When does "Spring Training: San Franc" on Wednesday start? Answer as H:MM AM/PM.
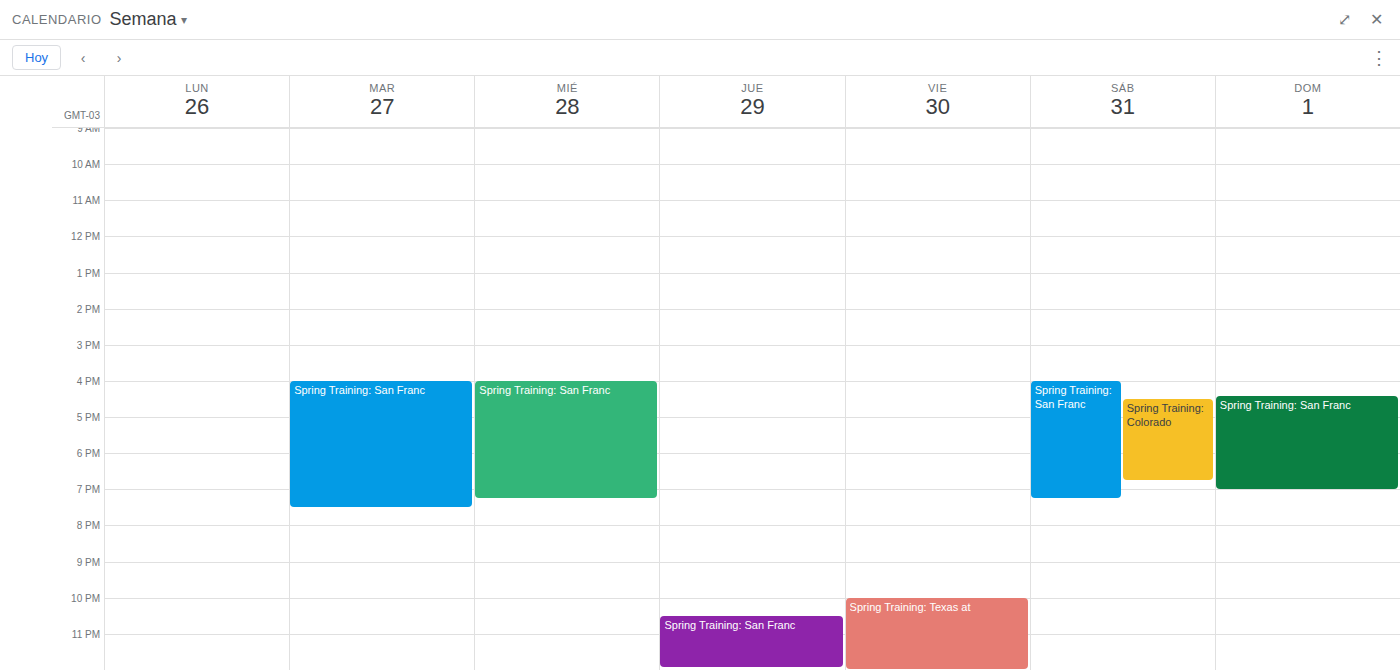
4:00 PM